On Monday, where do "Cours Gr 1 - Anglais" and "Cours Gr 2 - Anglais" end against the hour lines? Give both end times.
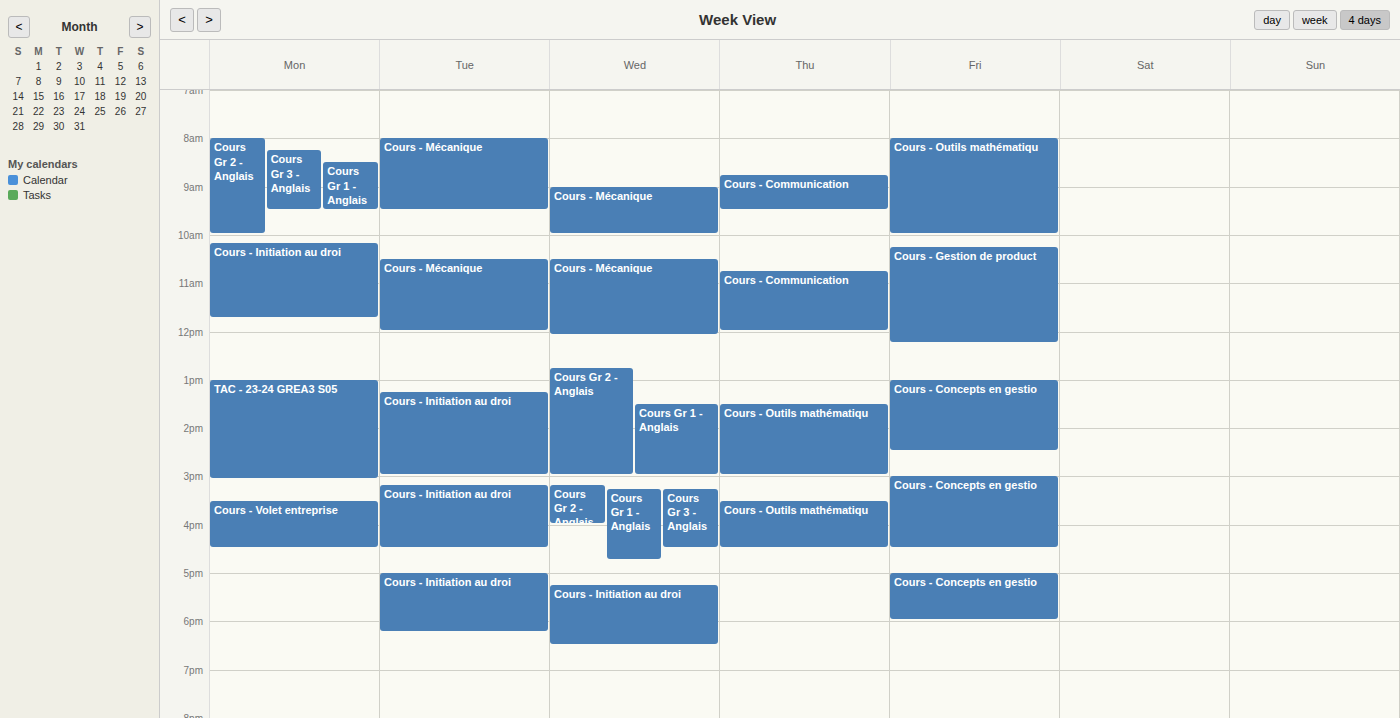
"Cours Gr 1 - Anglais": 9:30 AM, halfway between the 9 AM and 10 AM lines. "Cours Gr 2 - Anglais": 10:00 AM, exactly on the 10 AM line.